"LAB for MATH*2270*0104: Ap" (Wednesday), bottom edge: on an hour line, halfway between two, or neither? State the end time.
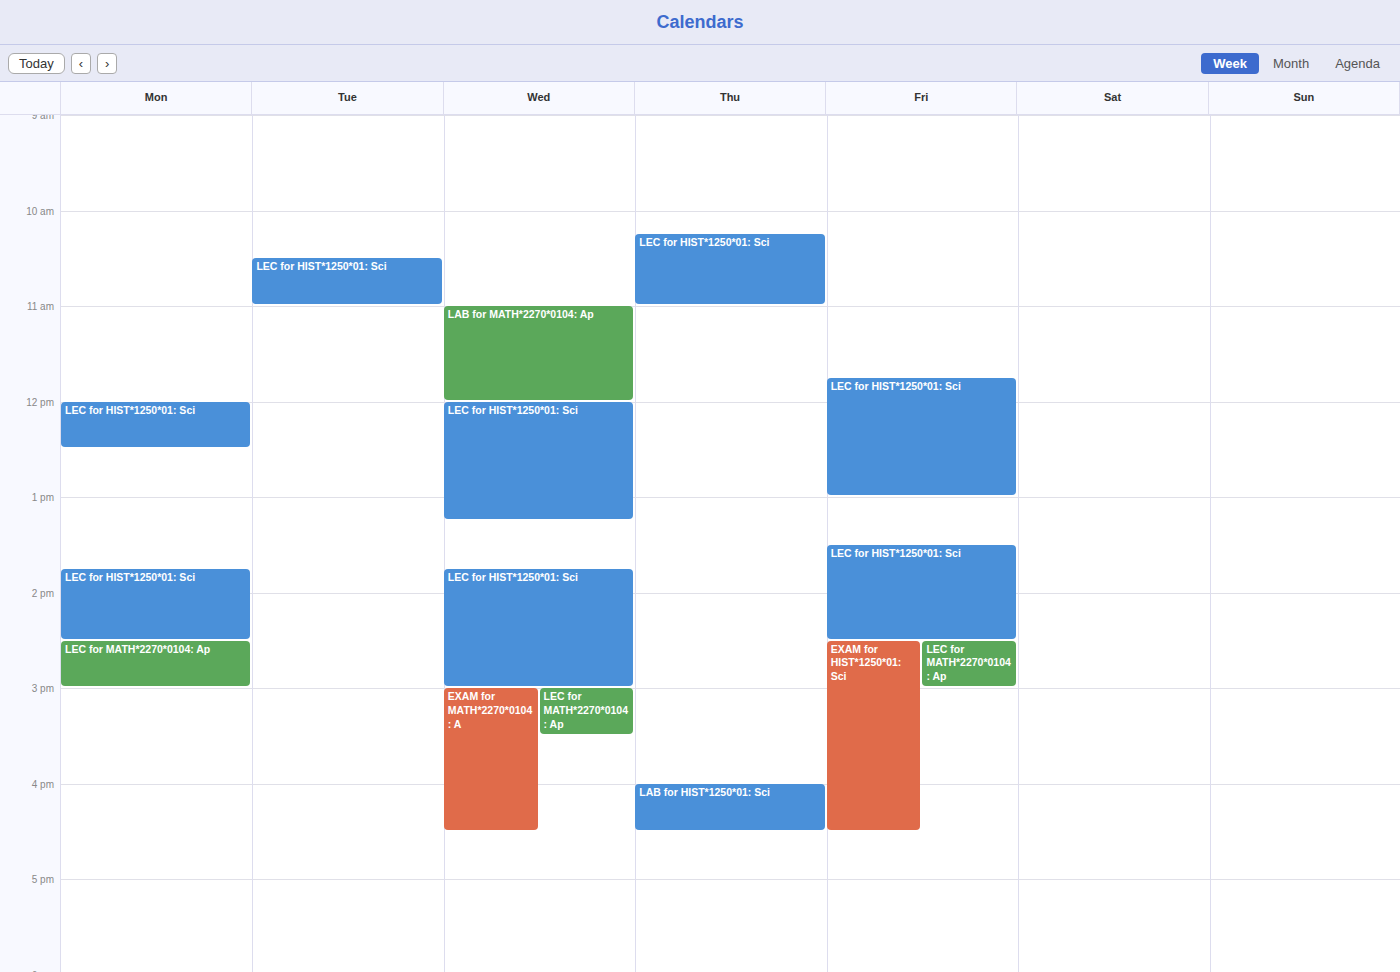
12:00 PM -- exactly on the 12 PM line.